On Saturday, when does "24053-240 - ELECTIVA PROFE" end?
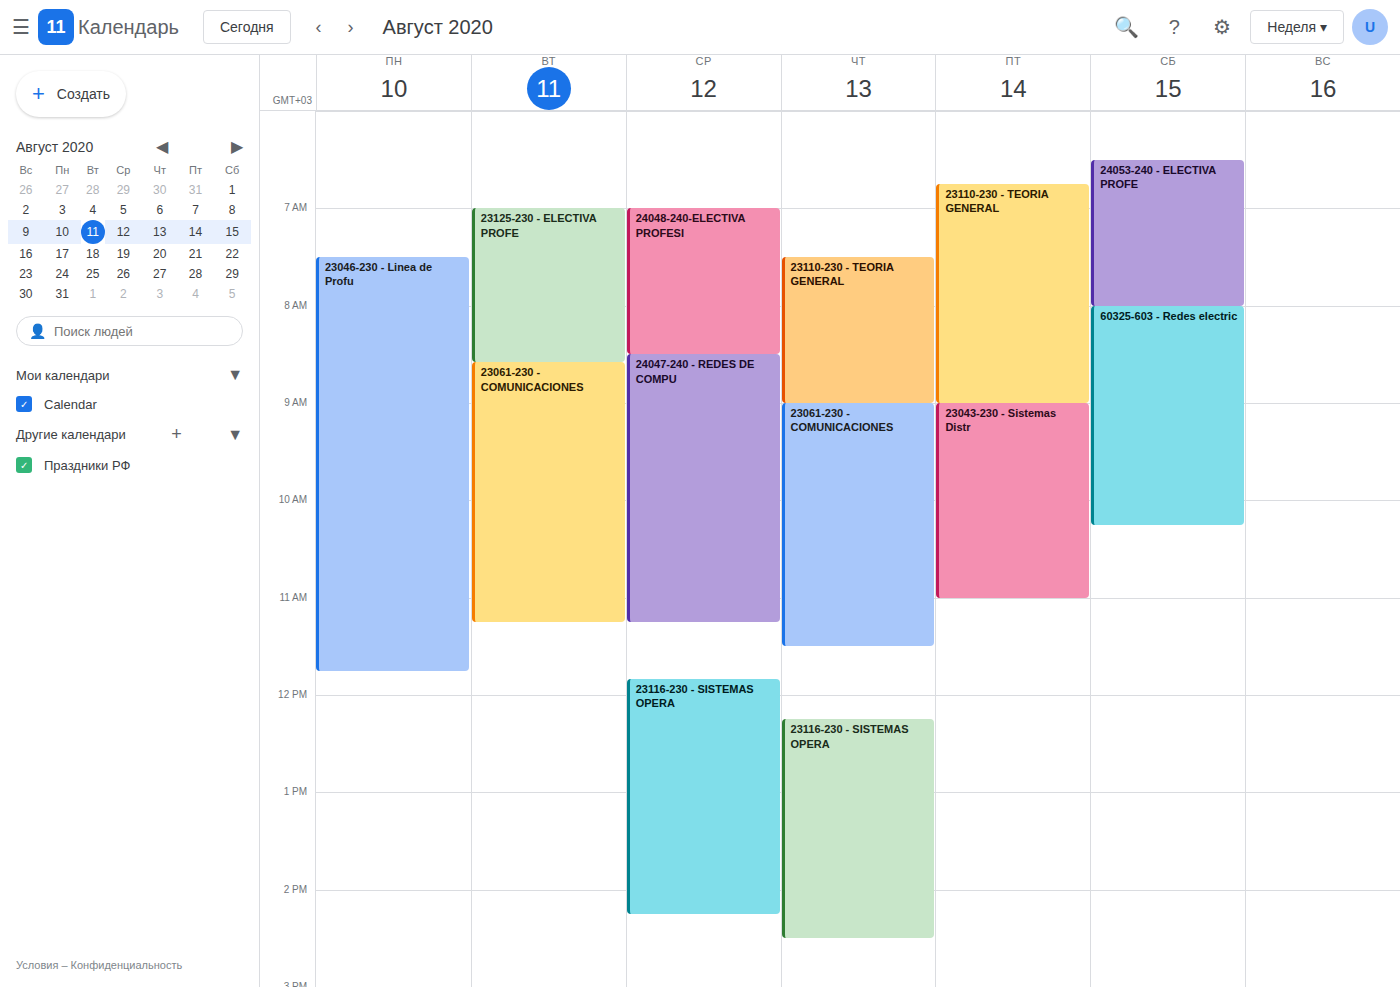
08:00